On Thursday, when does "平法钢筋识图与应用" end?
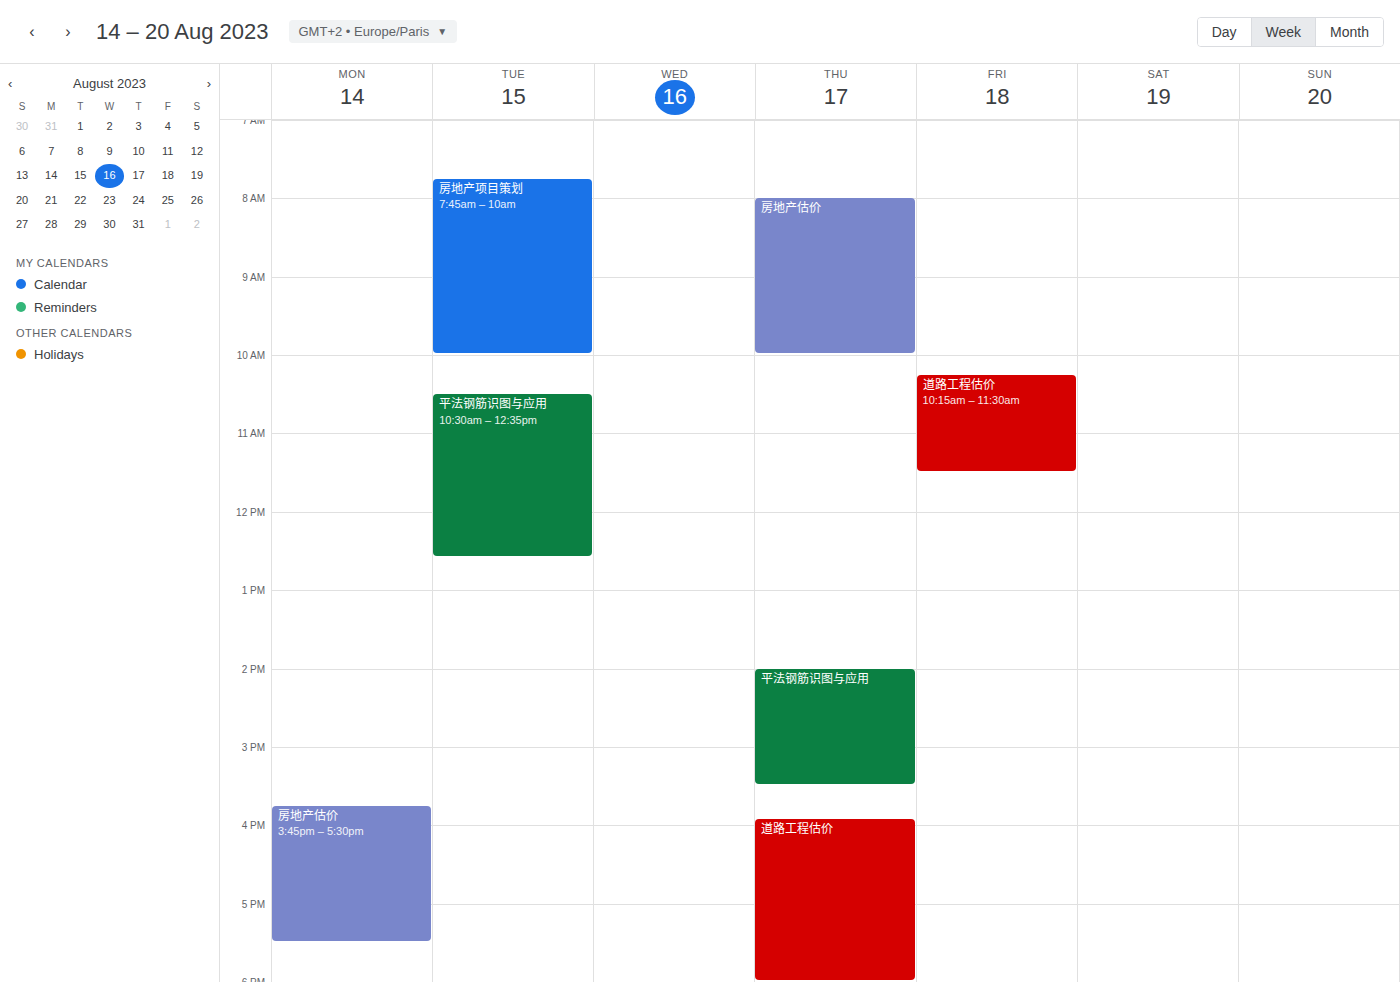
3:30 PM